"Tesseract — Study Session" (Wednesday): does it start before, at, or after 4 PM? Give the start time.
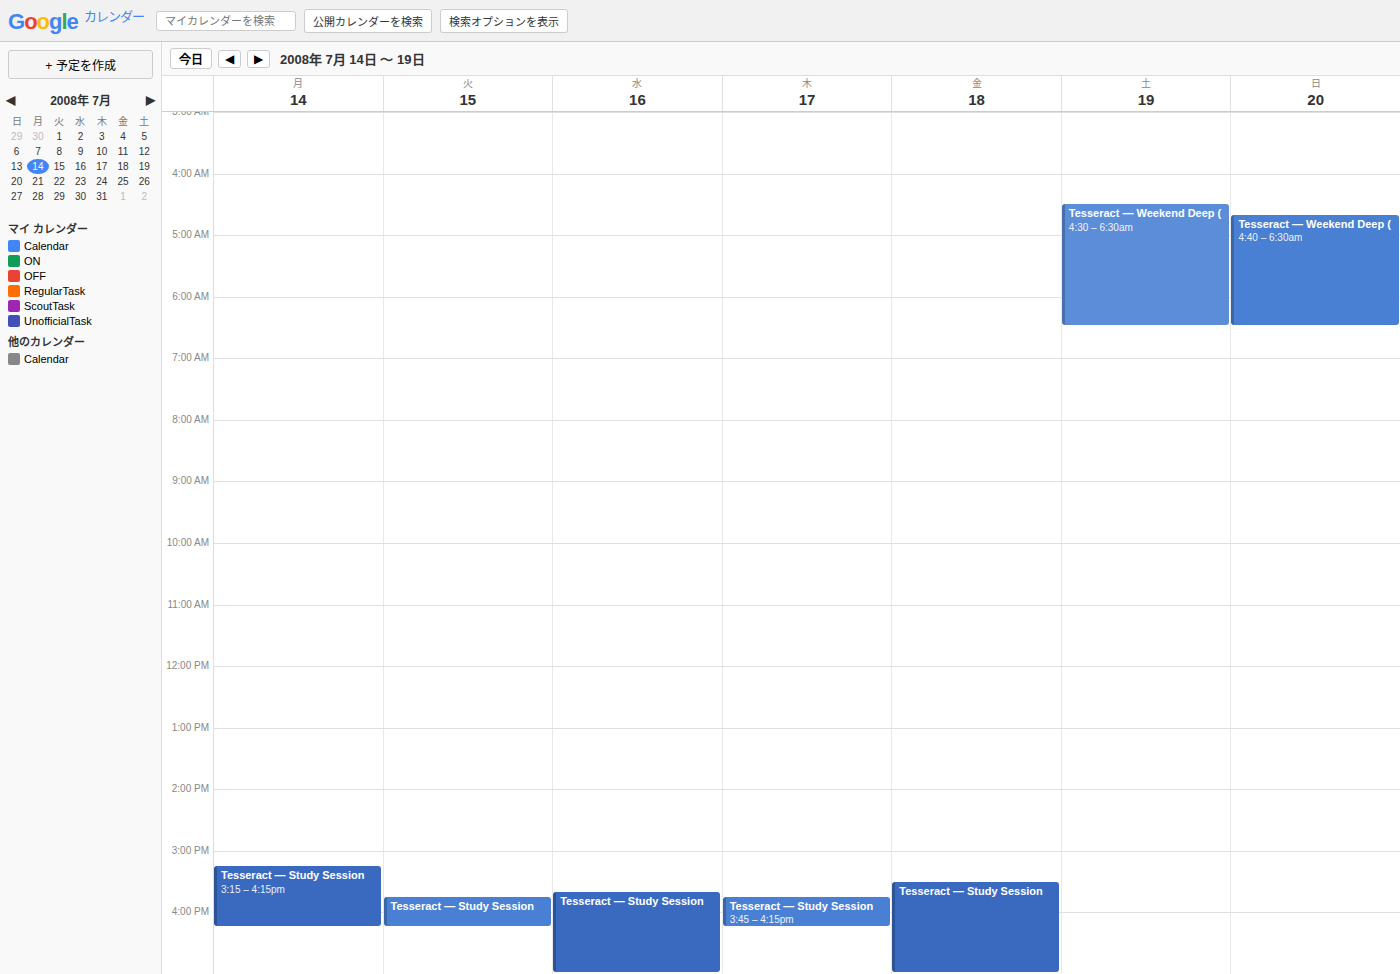
3:40 PM -- before 4 PM, 20 minutes above the 4 PM line.